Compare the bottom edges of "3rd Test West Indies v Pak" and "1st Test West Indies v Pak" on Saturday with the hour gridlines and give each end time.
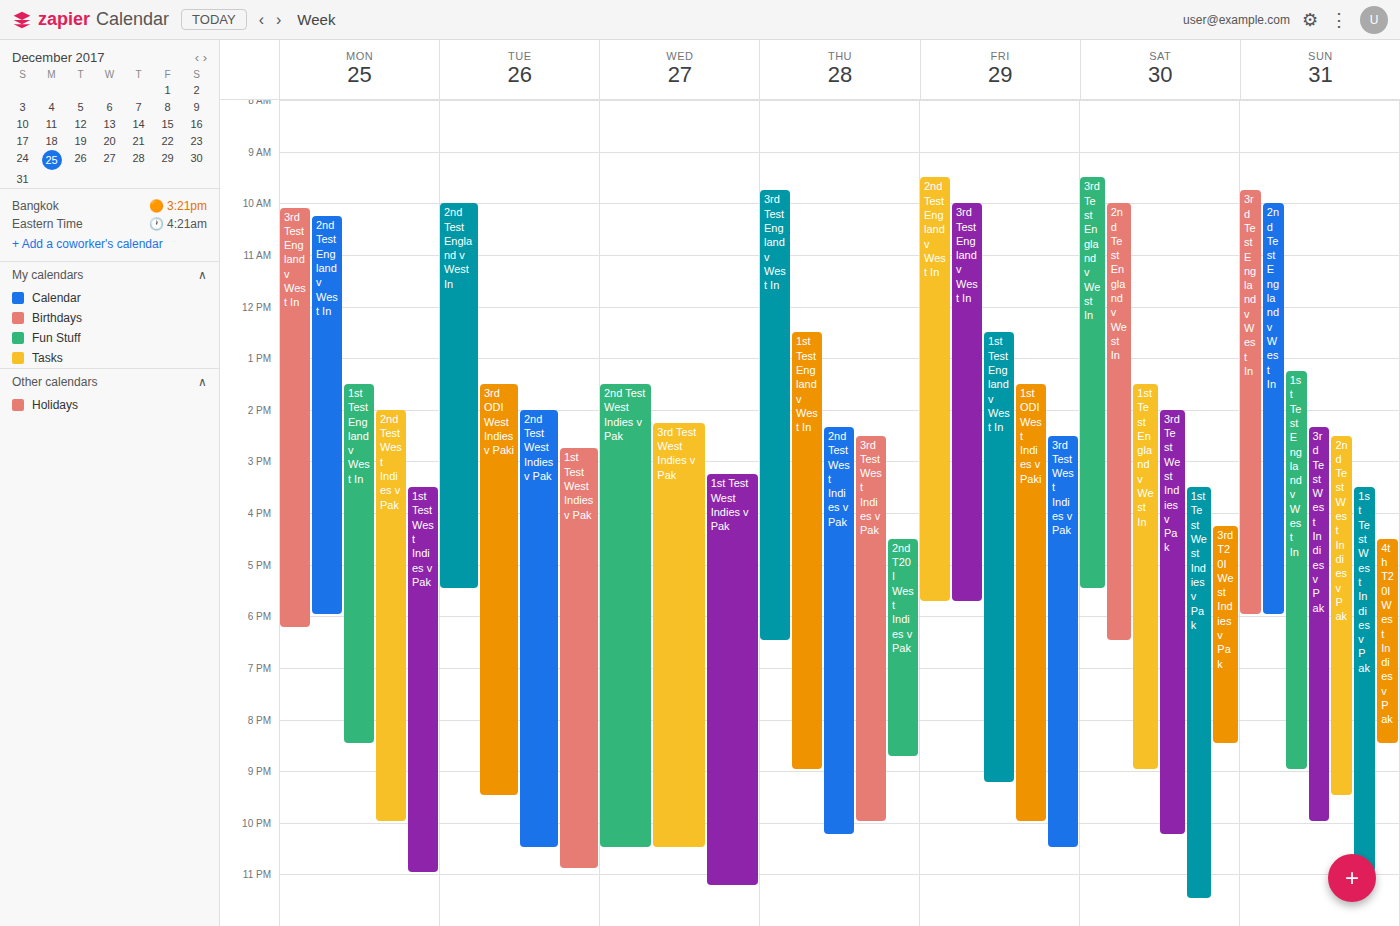
"3rd Test West Indies v Pak": 10:15 PM, neither: a quarter of the way from the 10 PM line to the 11 PM line. "1st Test West Indies v Pak": 11:30 PM, halfway between the 11 PM and 12 AM lines.